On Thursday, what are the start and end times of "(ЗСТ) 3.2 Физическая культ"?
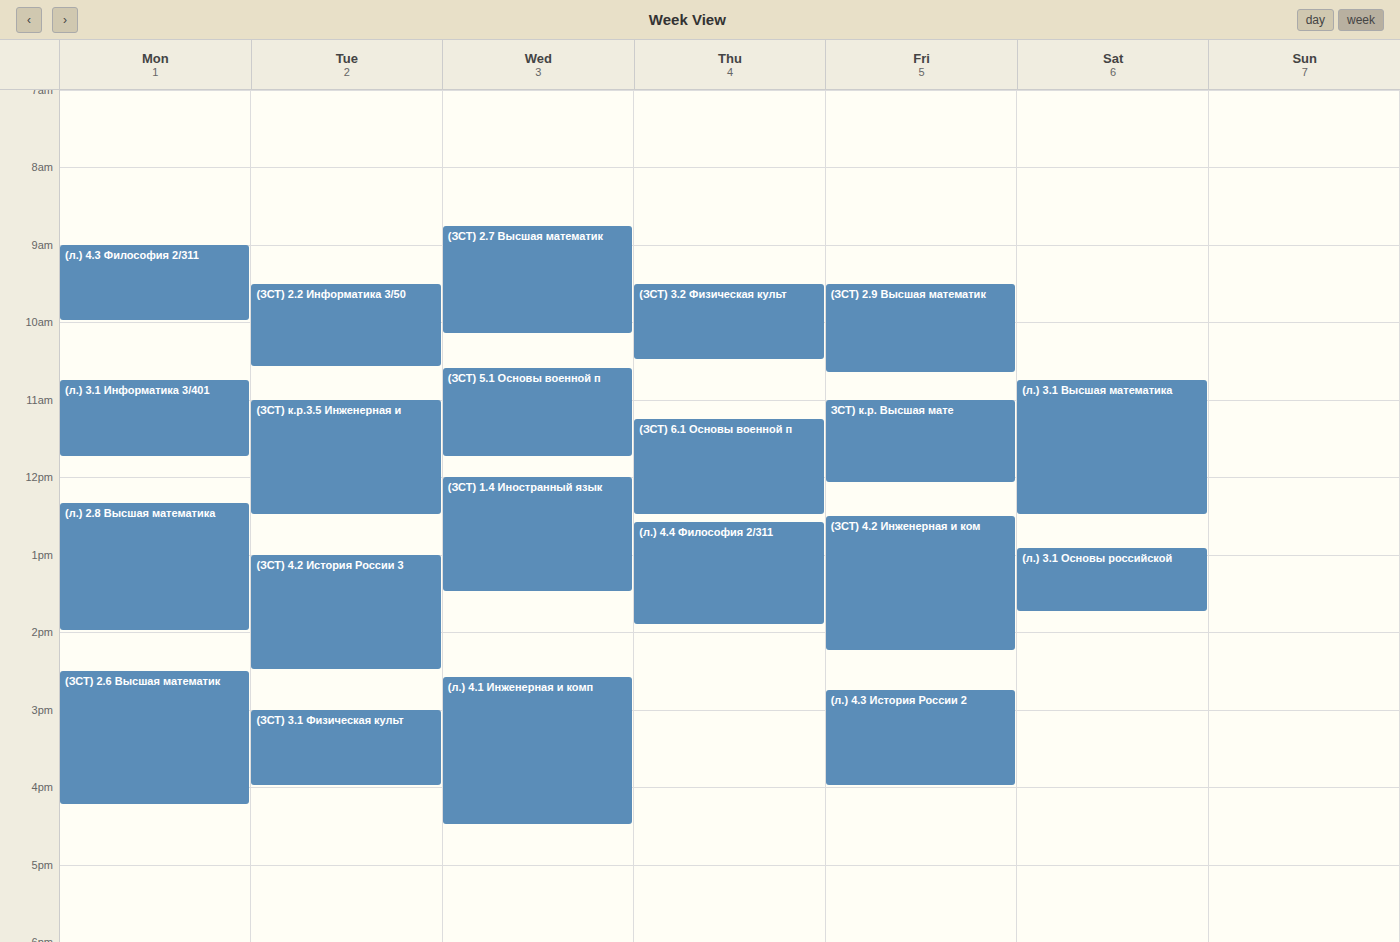
9:30 AM to 10:30 AM